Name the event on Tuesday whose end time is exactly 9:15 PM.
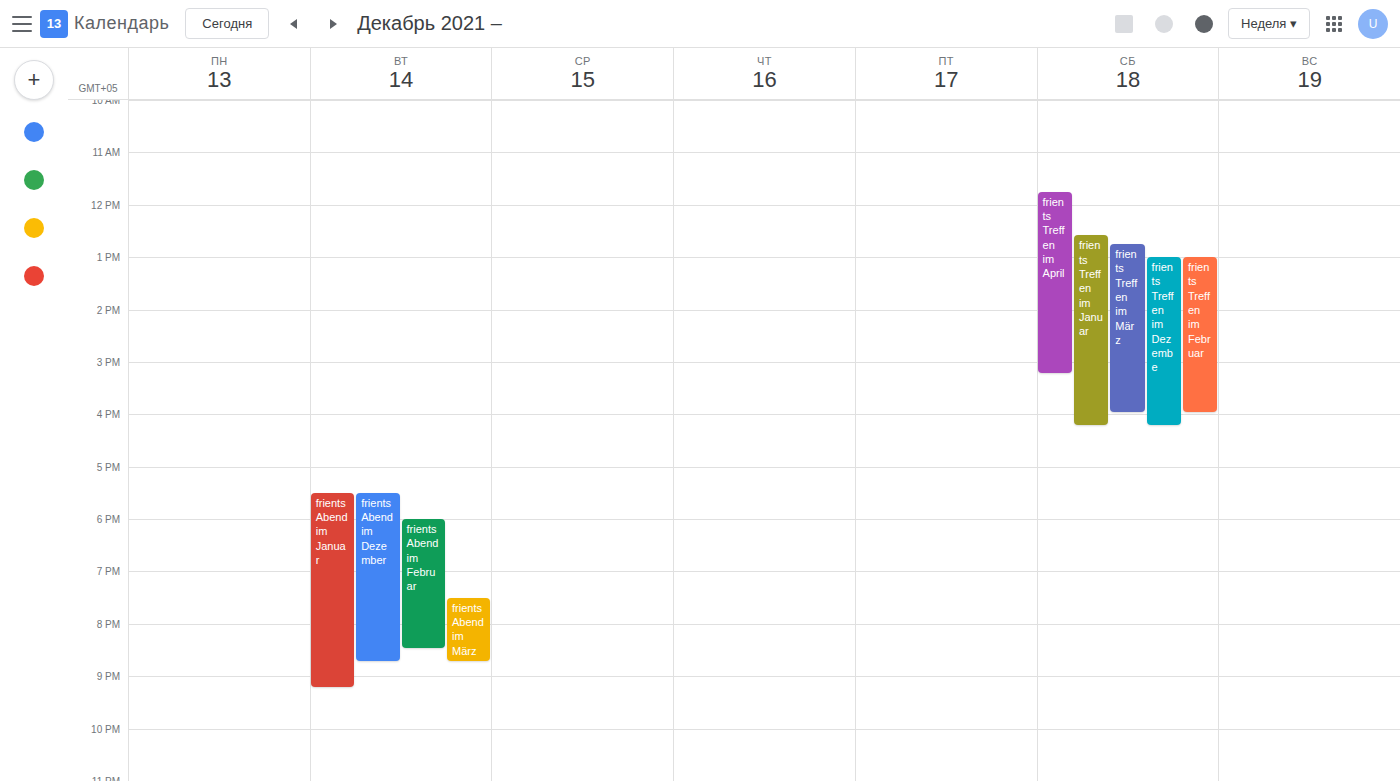
"frients Abend im Januar"